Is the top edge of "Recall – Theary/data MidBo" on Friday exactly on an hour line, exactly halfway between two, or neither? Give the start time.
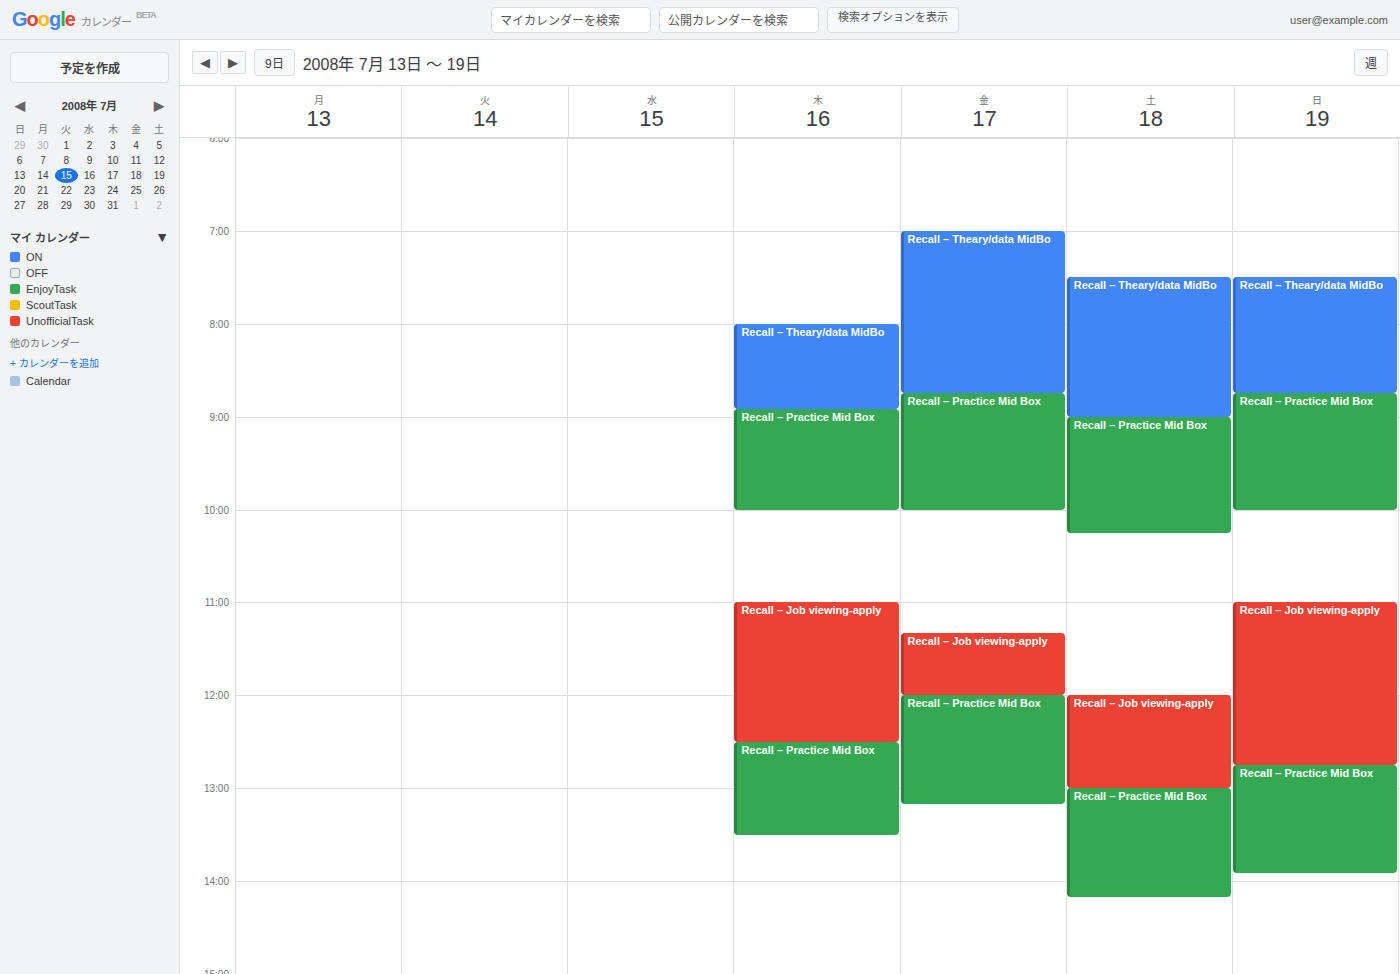
7:00 AM -- exactly on the 7 AM line.